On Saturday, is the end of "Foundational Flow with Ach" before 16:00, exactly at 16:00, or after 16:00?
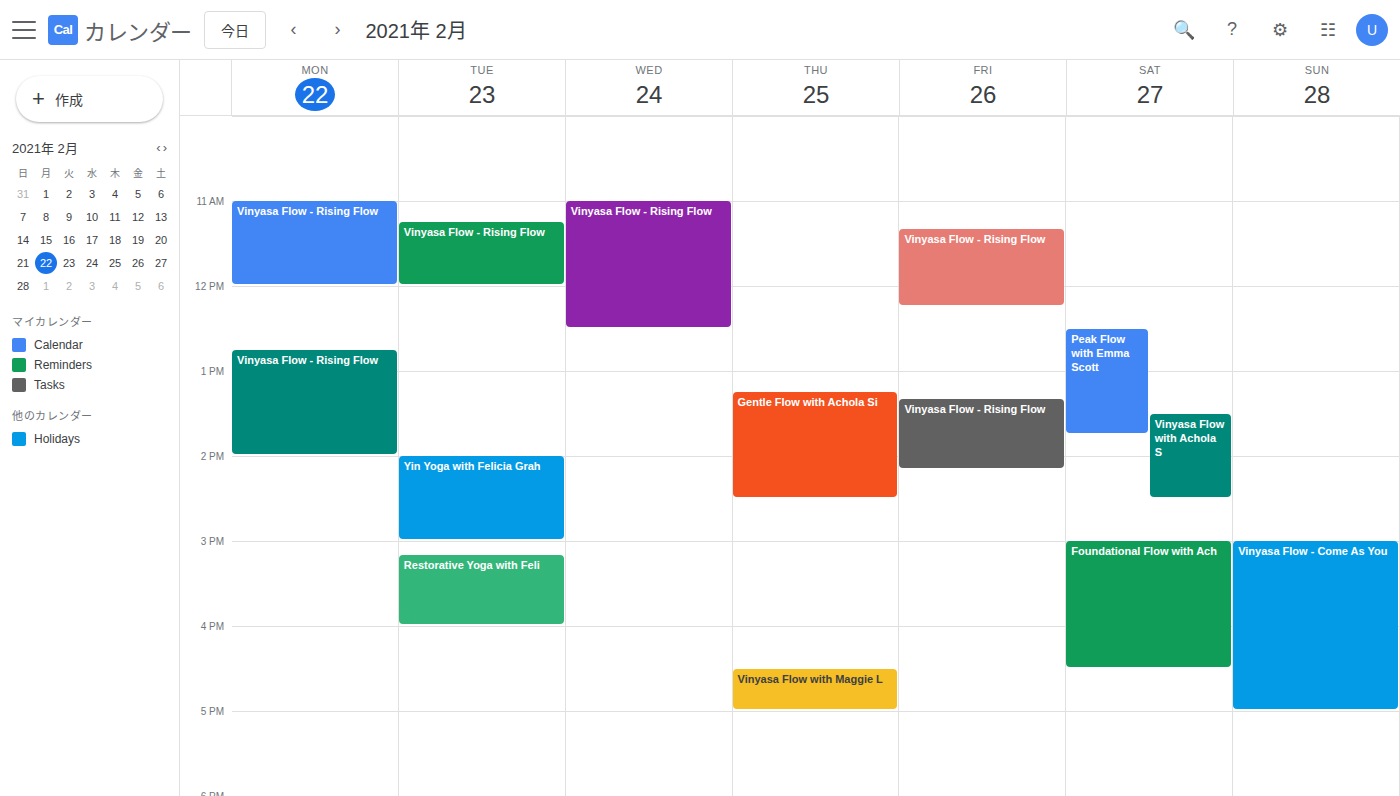
16:30 -- after 16:00, 30 minutes below the 16:00 line.